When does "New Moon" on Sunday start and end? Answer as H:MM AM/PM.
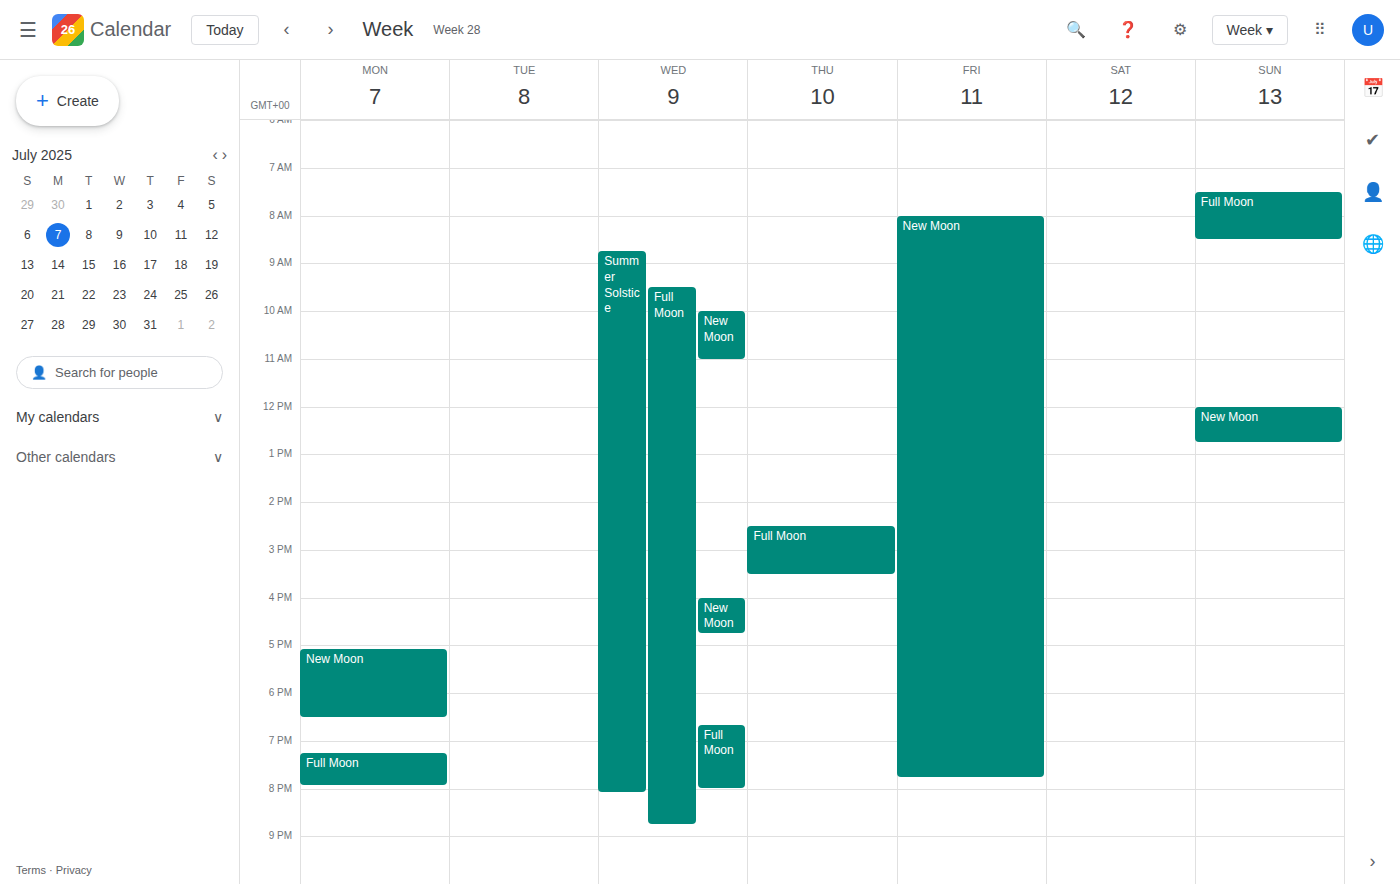
12:00 PM to 12:45 PM